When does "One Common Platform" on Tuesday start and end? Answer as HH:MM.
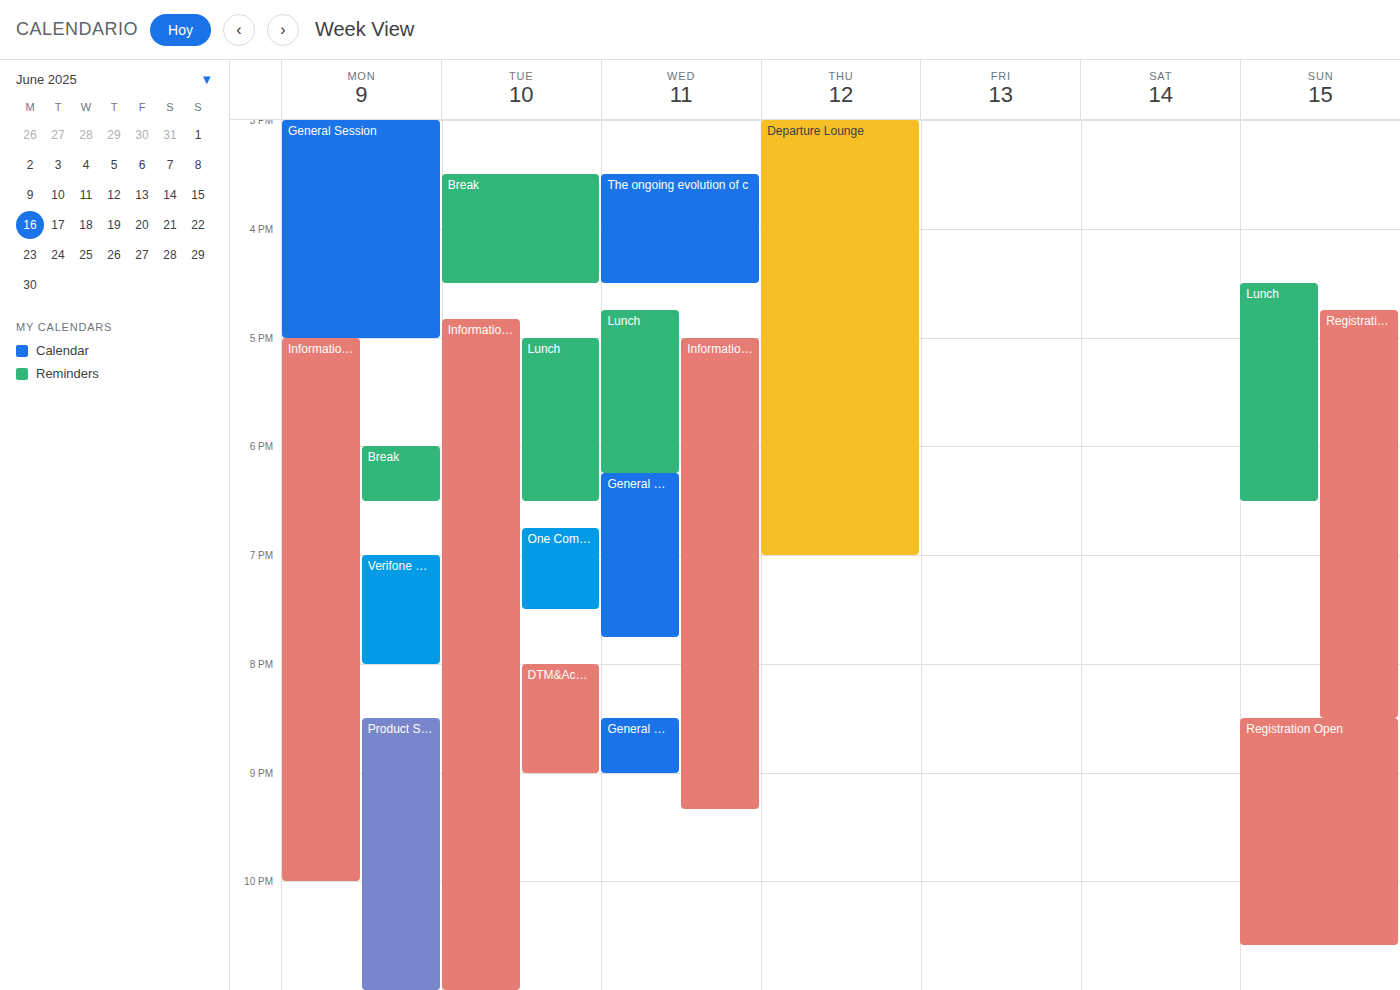
18:45 to 19:30